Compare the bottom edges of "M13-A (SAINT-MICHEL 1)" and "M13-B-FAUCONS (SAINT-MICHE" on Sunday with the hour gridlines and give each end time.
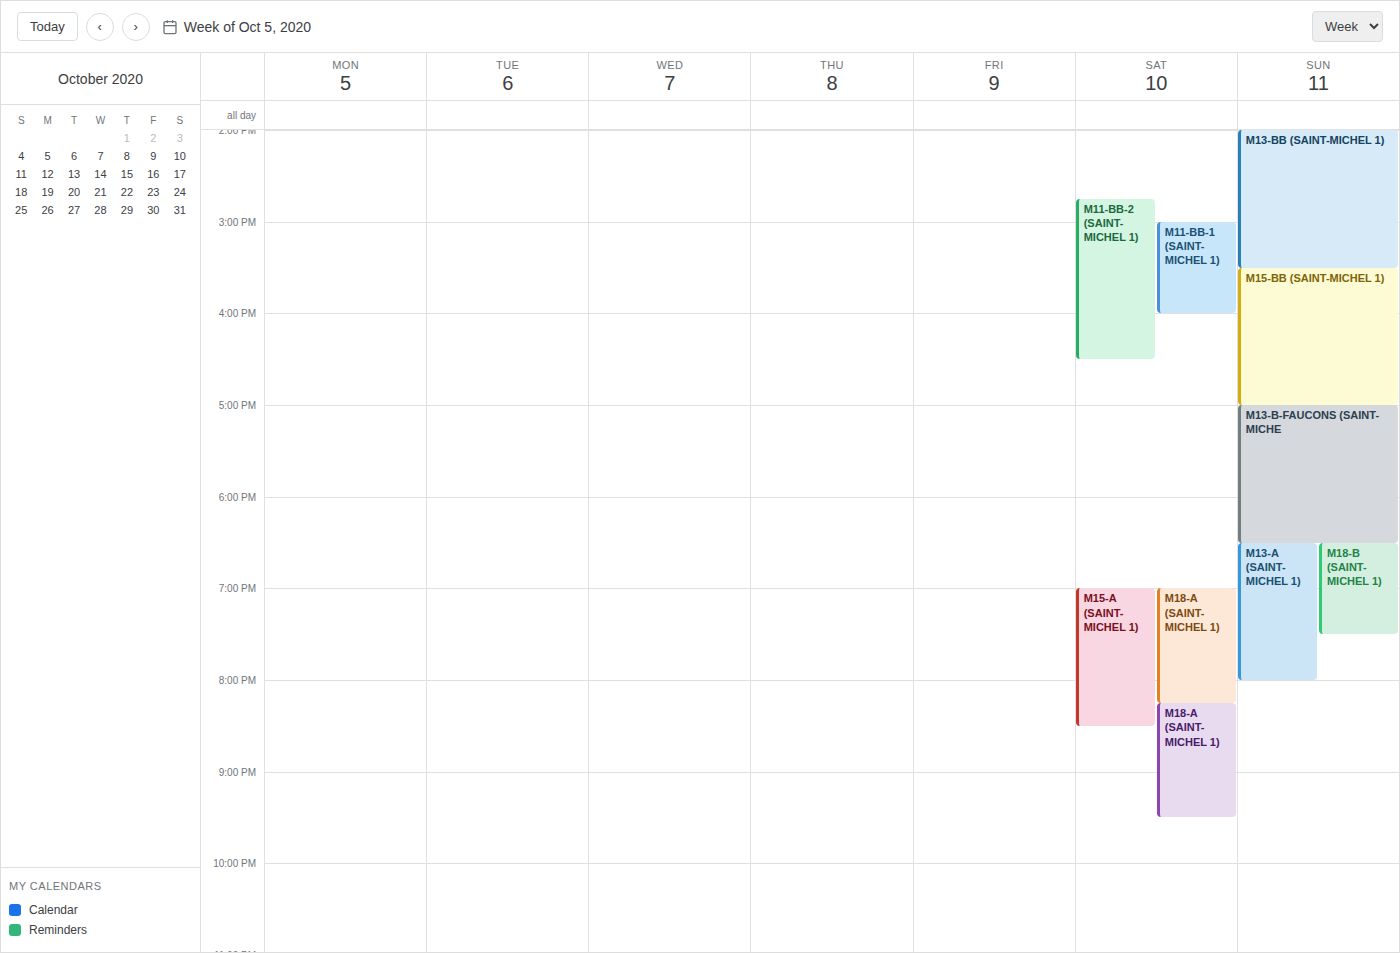
"M13-A (SAINT-MICHEL 1)": 8:00 PM, exactly on the 8 PM line. "M13-B-FAUCONS (SAINT-MICHE": 6:30 PM, halfway between the 6 PM and 7 PM lines.